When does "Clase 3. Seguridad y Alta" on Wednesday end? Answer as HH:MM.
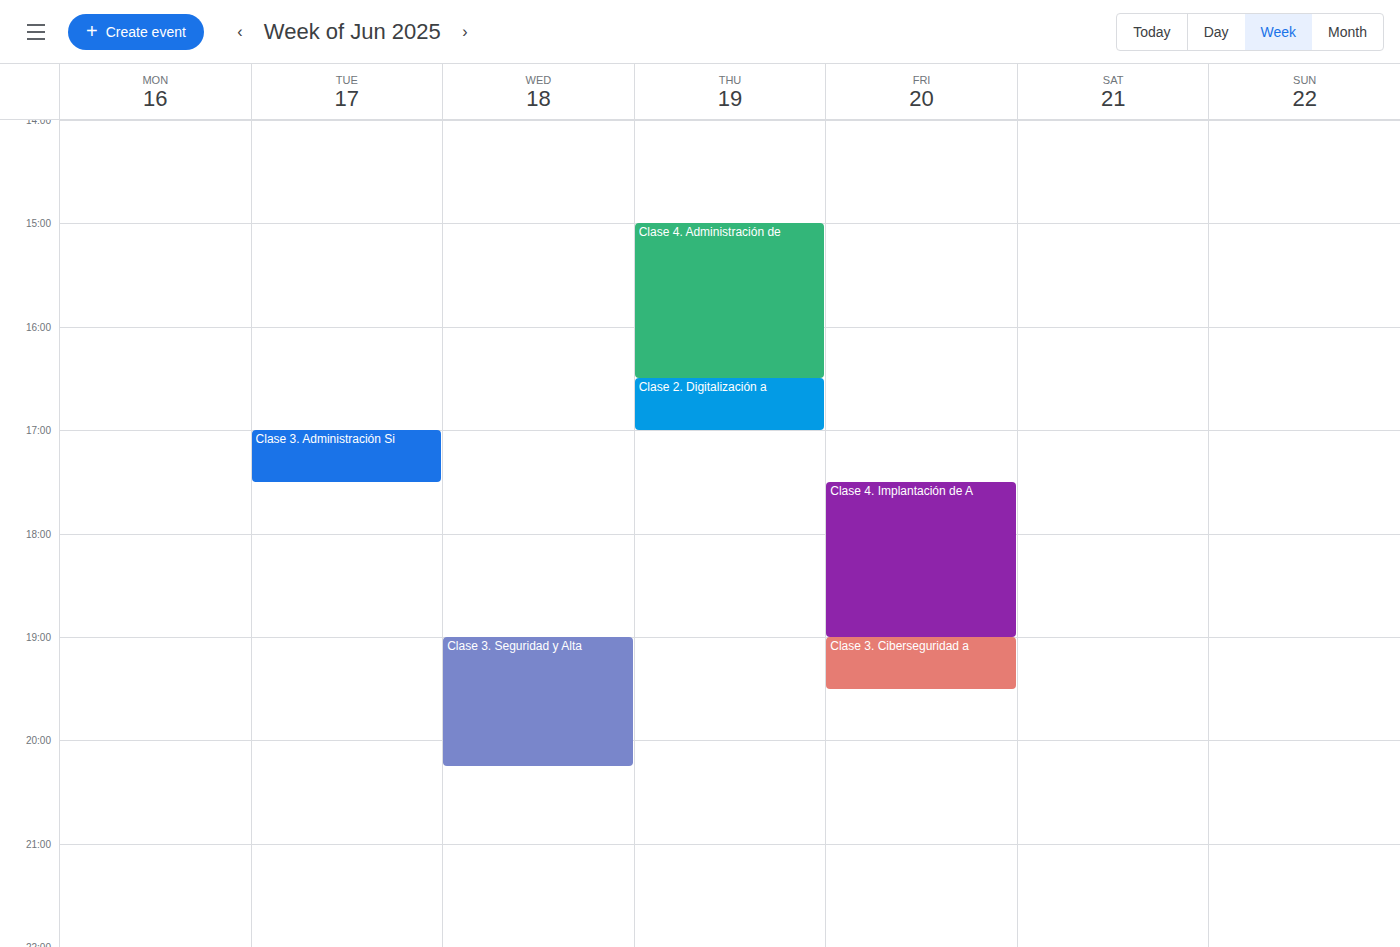
20:15